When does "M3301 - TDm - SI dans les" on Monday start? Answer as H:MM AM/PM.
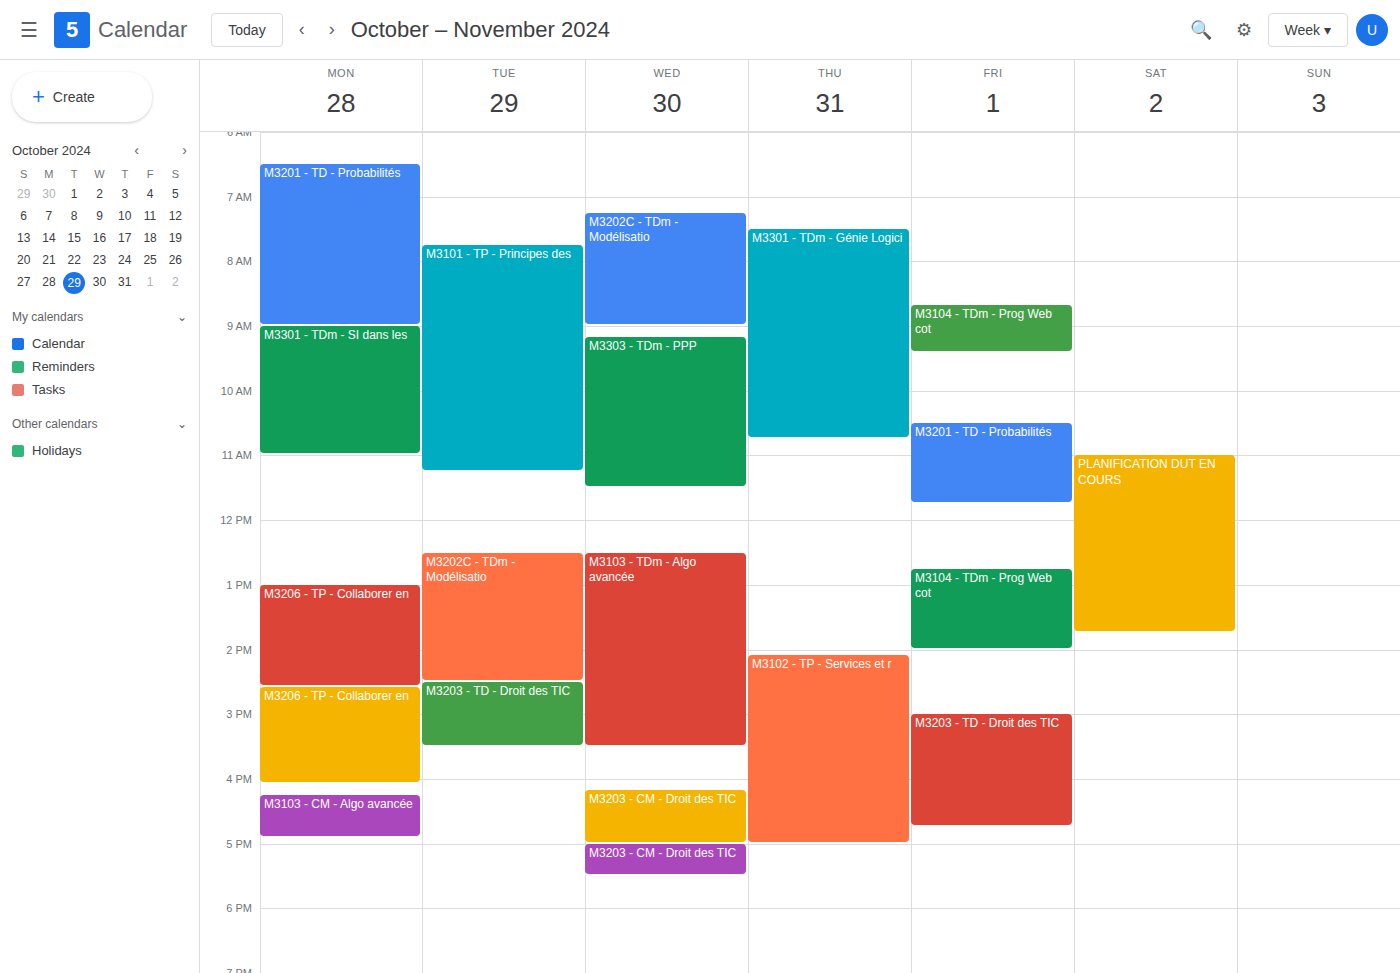
9:00 AM